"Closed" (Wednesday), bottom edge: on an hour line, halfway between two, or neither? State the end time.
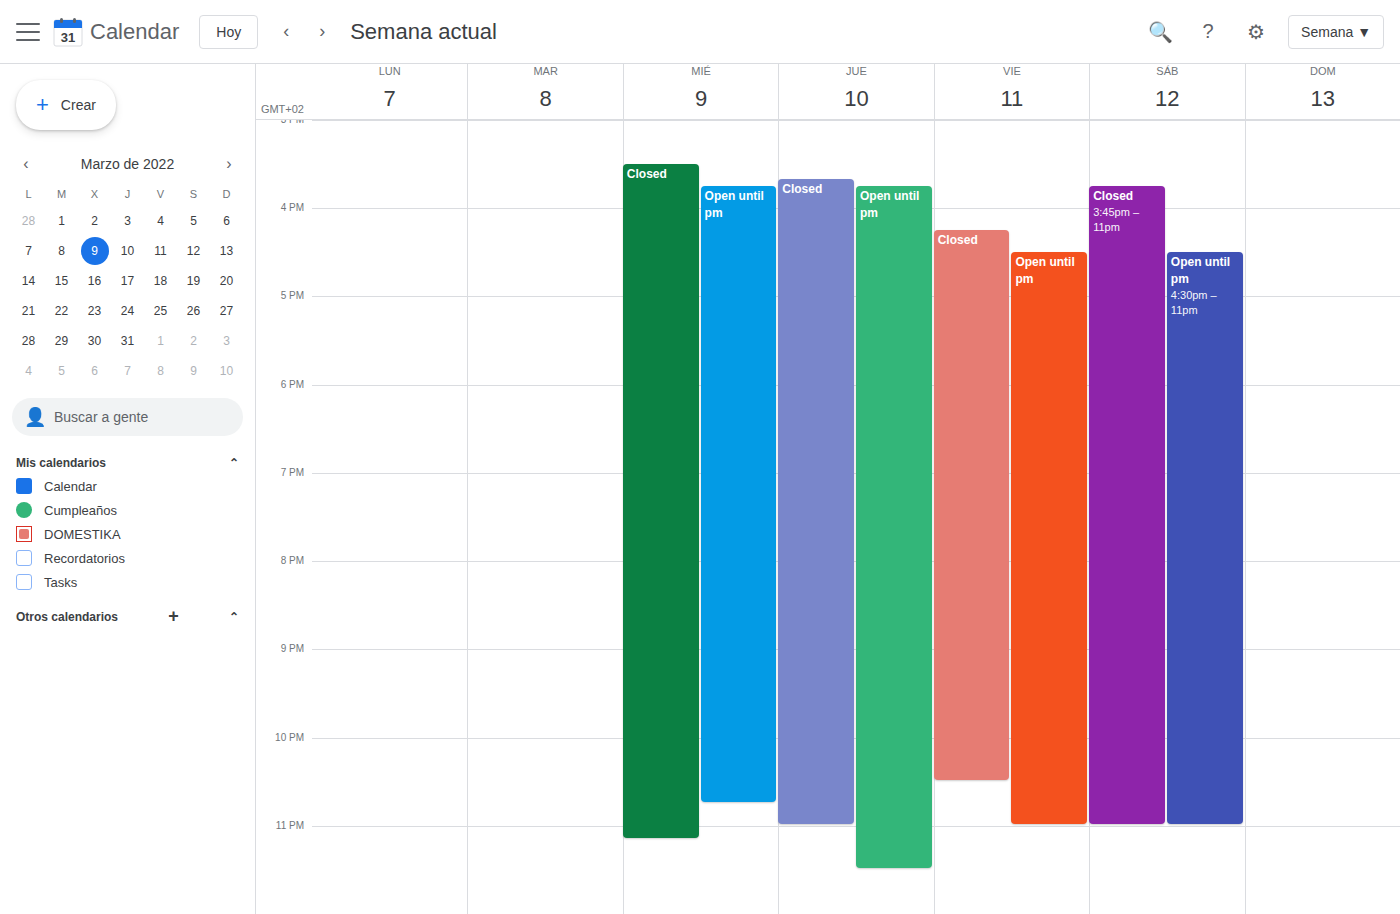
11:10 PM -- neither: 10 minutes below the 11 PM line and 50 minutes above the 12 AM line.